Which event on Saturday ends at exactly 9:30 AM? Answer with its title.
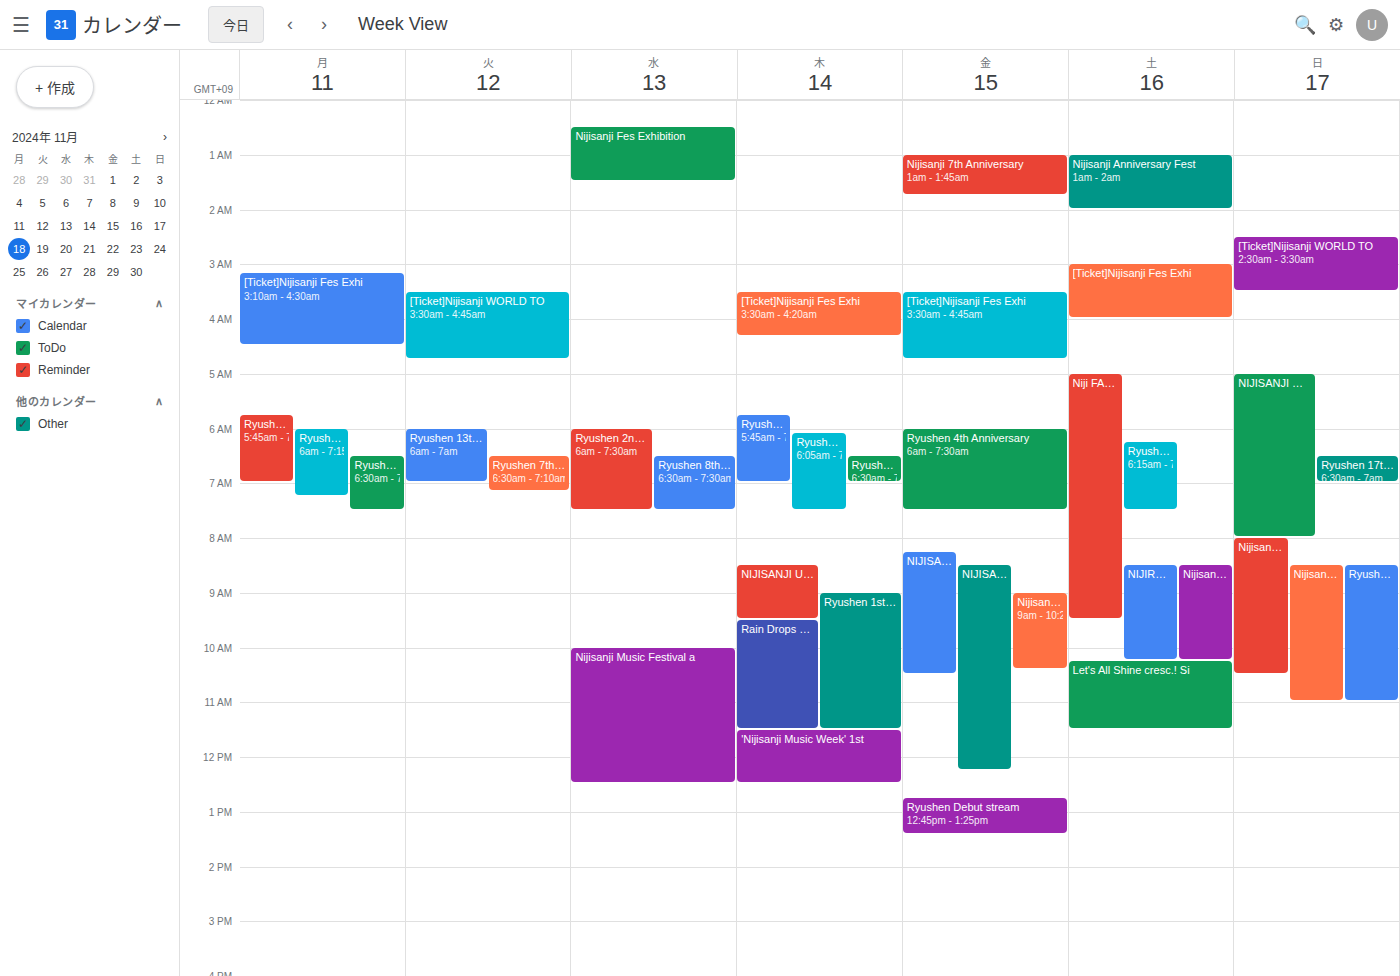
"Niji FAN Talk Vol.2"